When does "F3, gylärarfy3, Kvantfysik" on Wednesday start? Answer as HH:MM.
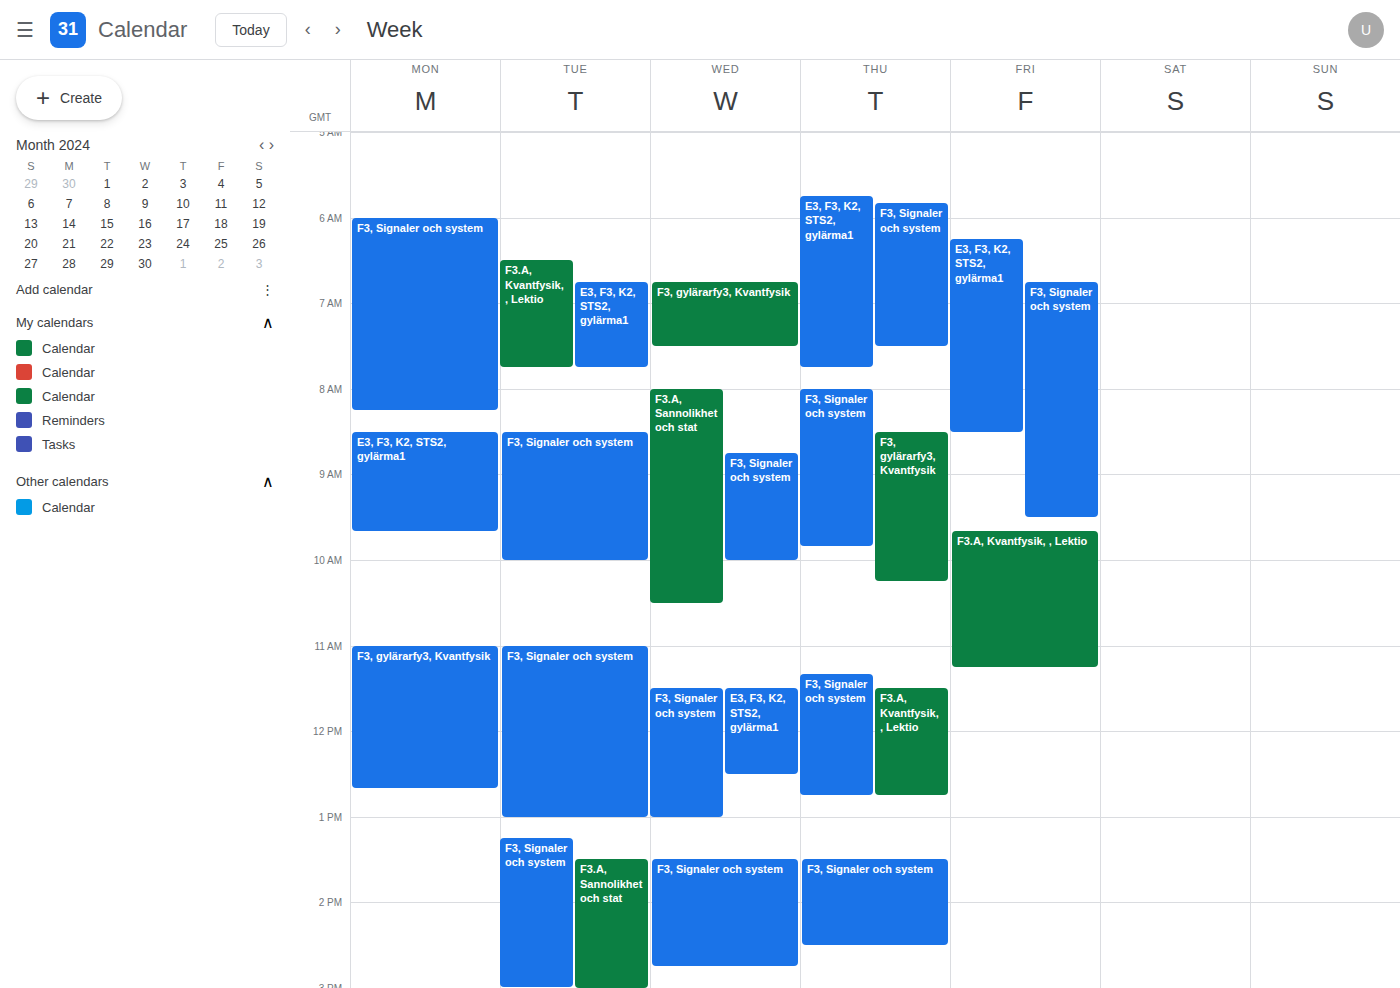
06:45